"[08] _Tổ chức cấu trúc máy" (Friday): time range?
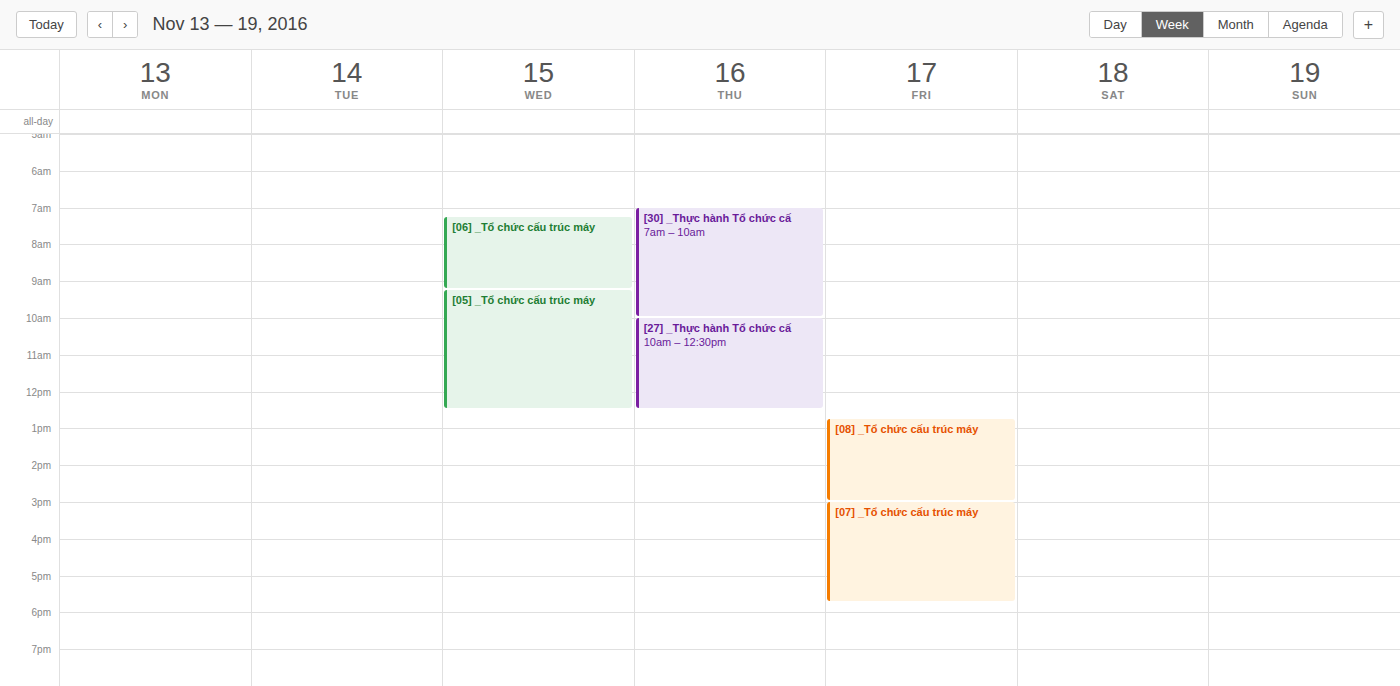
12:45 PM to 3:00 PM